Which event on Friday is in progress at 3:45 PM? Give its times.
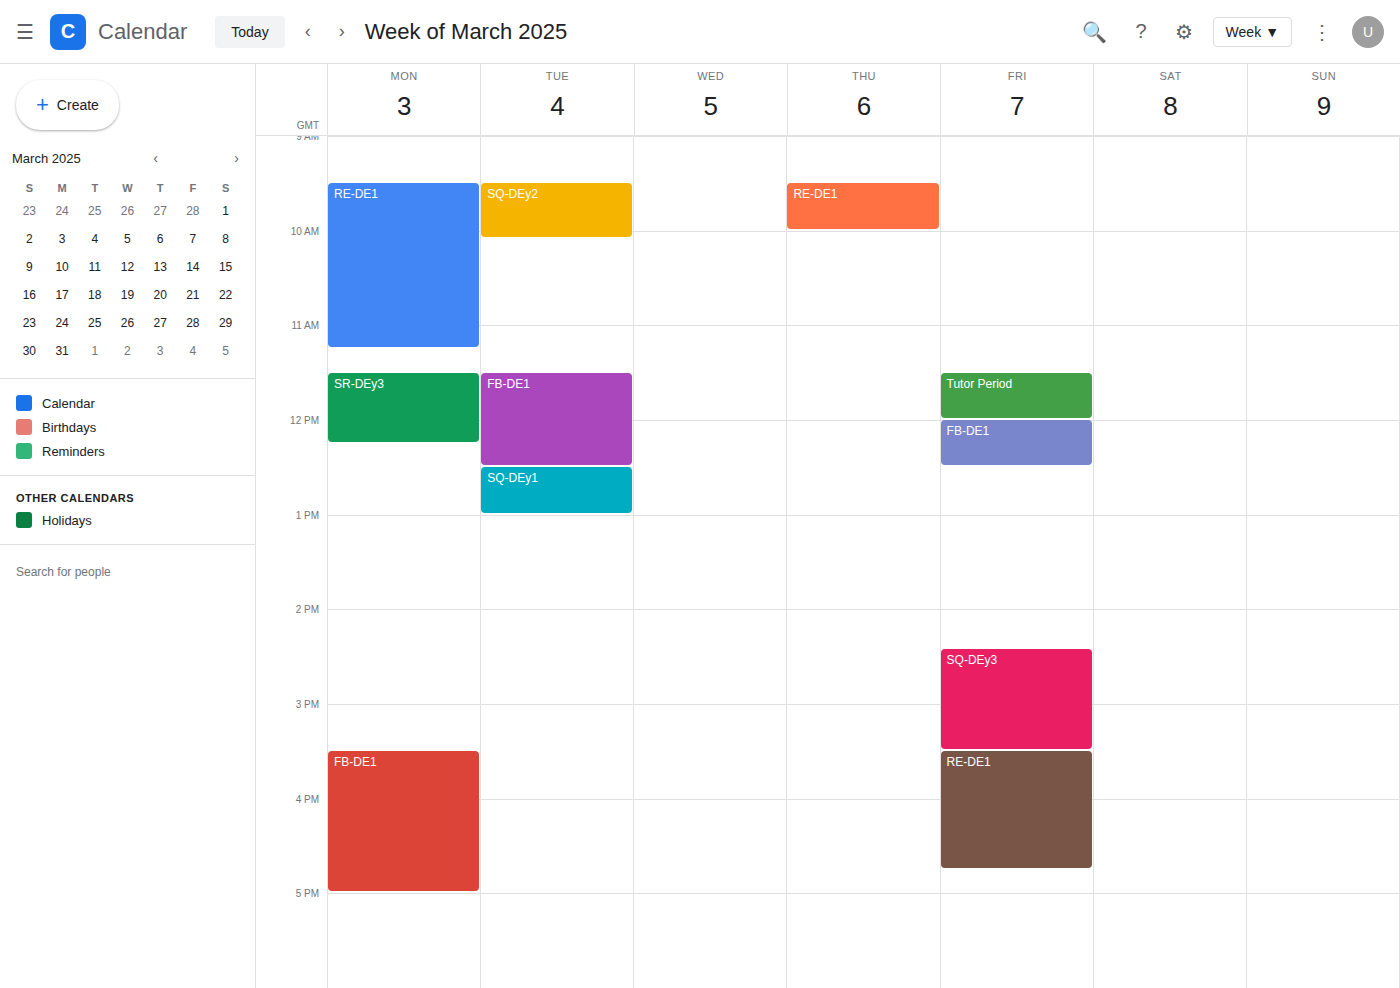
"RE-DE1", 3:30 PM to 4:45 PM